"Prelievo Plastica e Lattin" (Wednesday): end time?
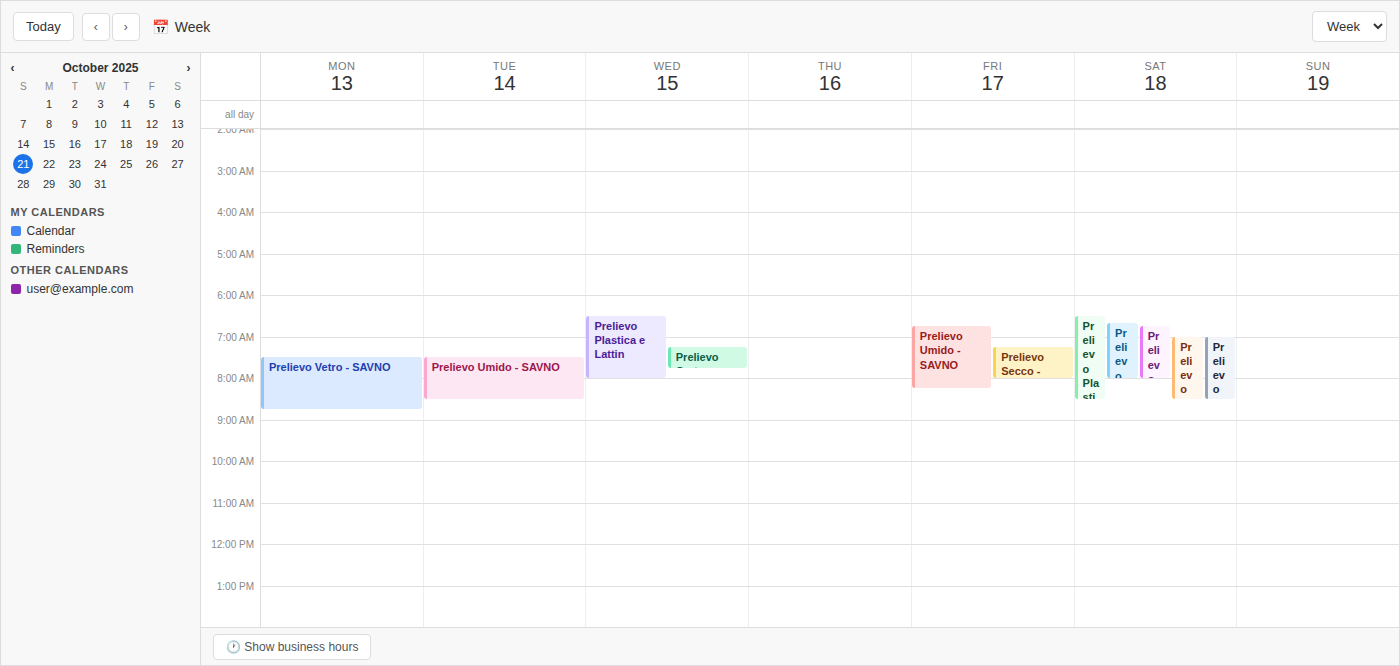
08:00